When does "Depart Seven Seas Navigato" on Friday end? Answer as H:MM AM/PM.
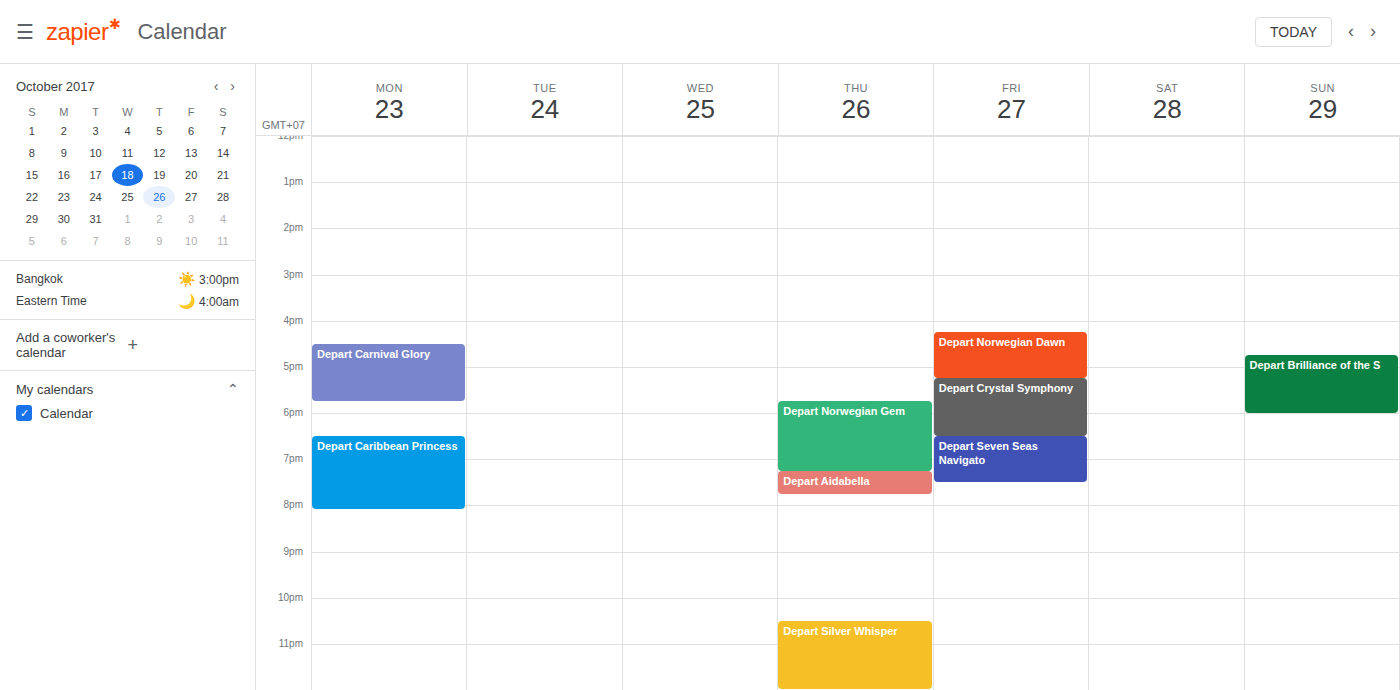
7:30 PM